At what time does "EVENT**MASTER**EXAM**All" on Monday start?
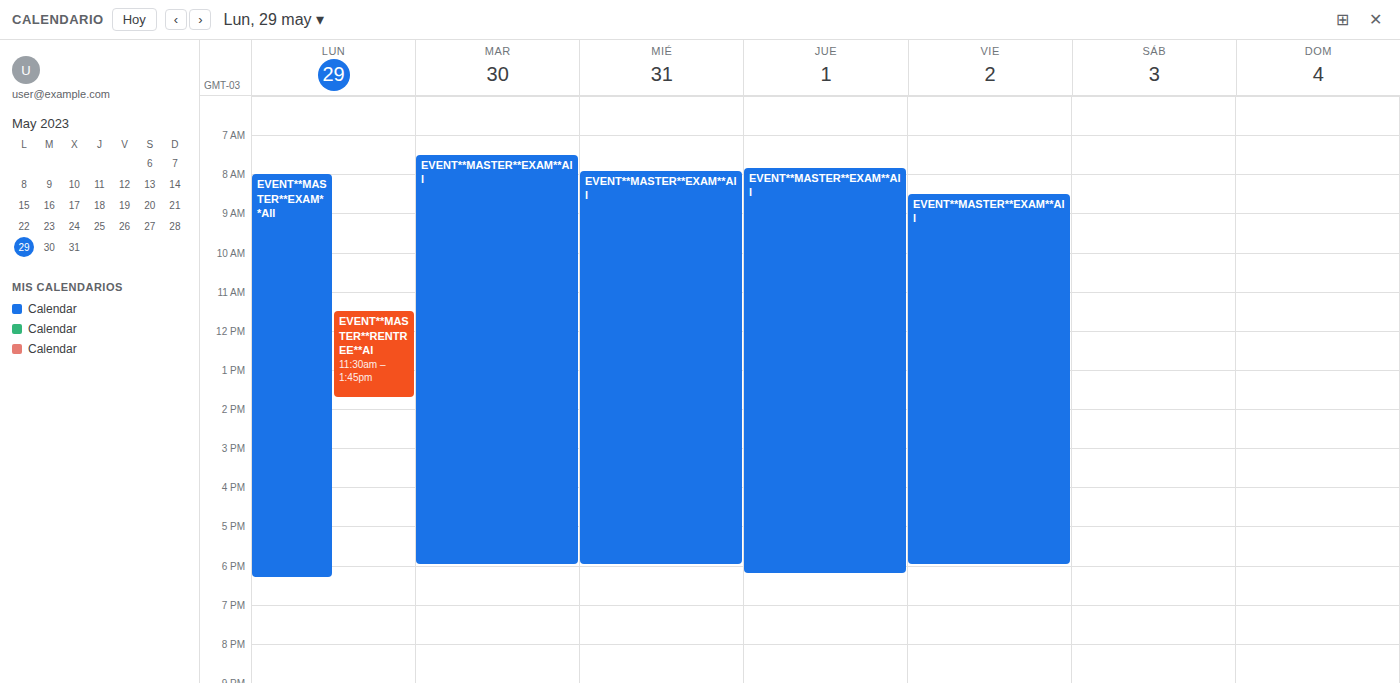
8:00 AM